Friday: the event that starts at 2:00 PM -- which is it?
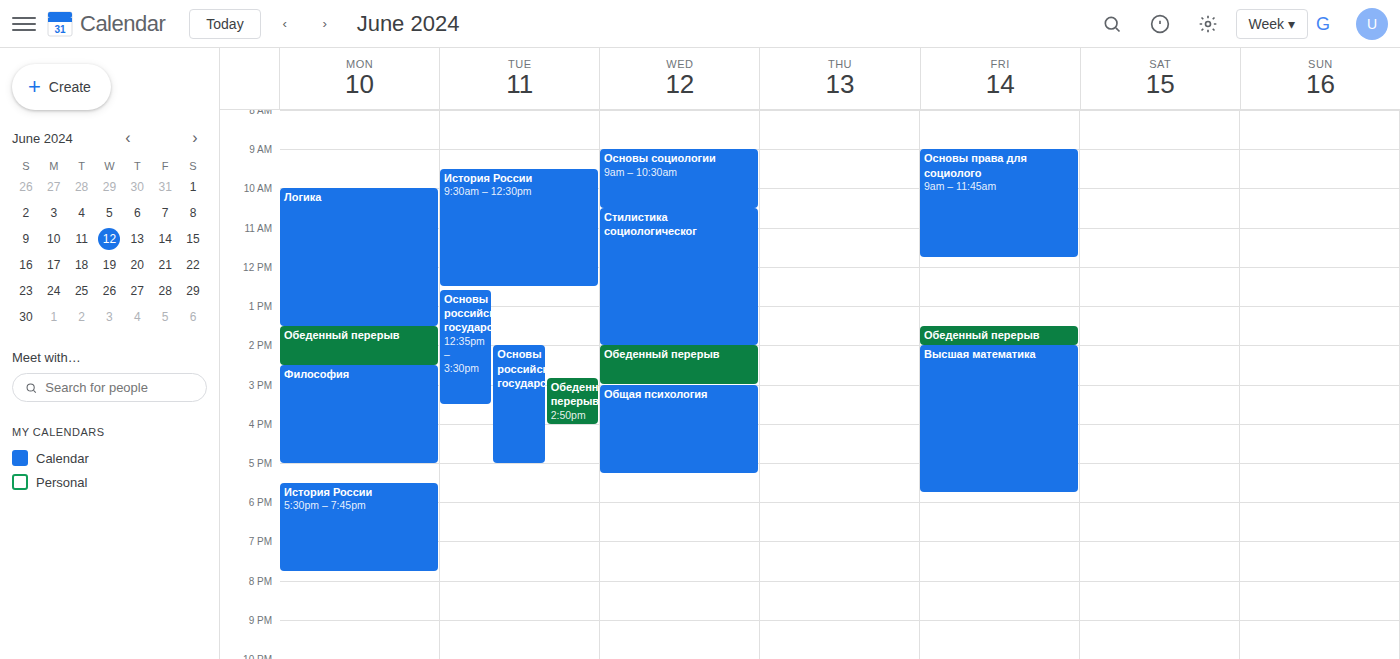
"Высшая математика"